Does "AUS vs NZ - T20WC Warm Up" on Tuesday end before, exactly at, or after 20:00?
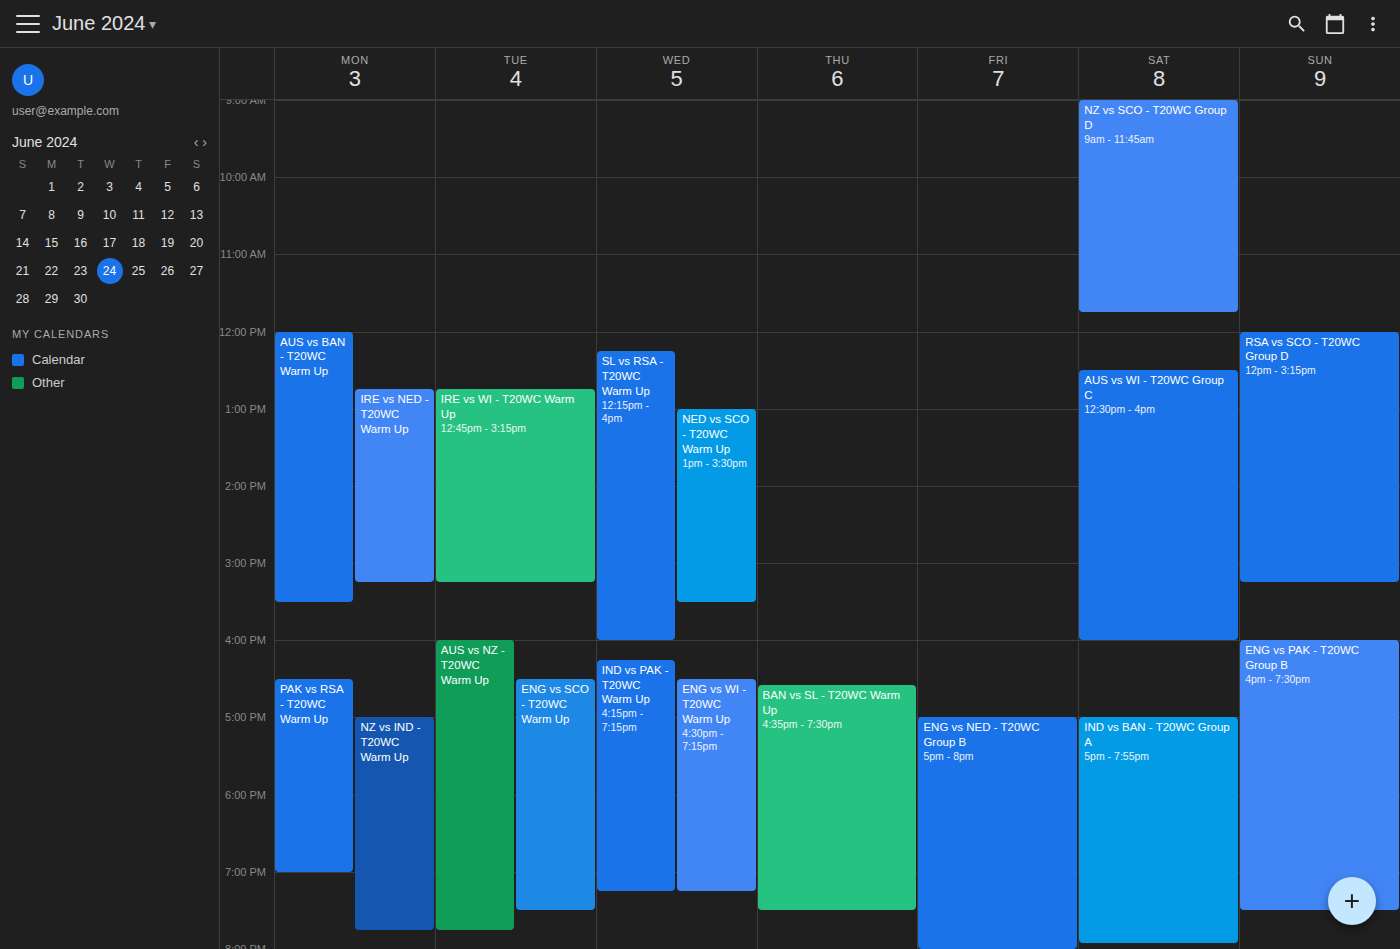
19:45 -- before 20:00, 15 minutes above the 20:00 line.